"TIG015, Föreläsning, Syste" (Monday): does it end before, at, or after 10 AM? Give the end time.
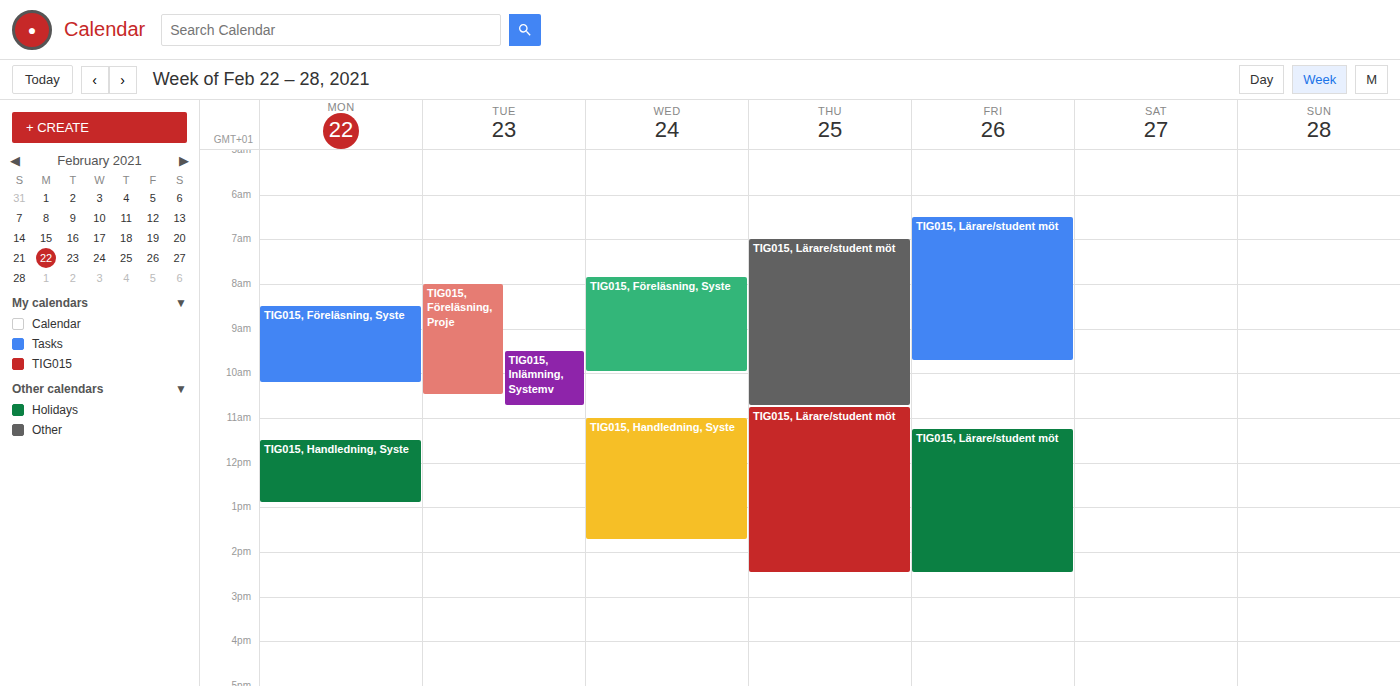
10:15 AM -- after 10 AM, 15 minutes below the 10 AM line.